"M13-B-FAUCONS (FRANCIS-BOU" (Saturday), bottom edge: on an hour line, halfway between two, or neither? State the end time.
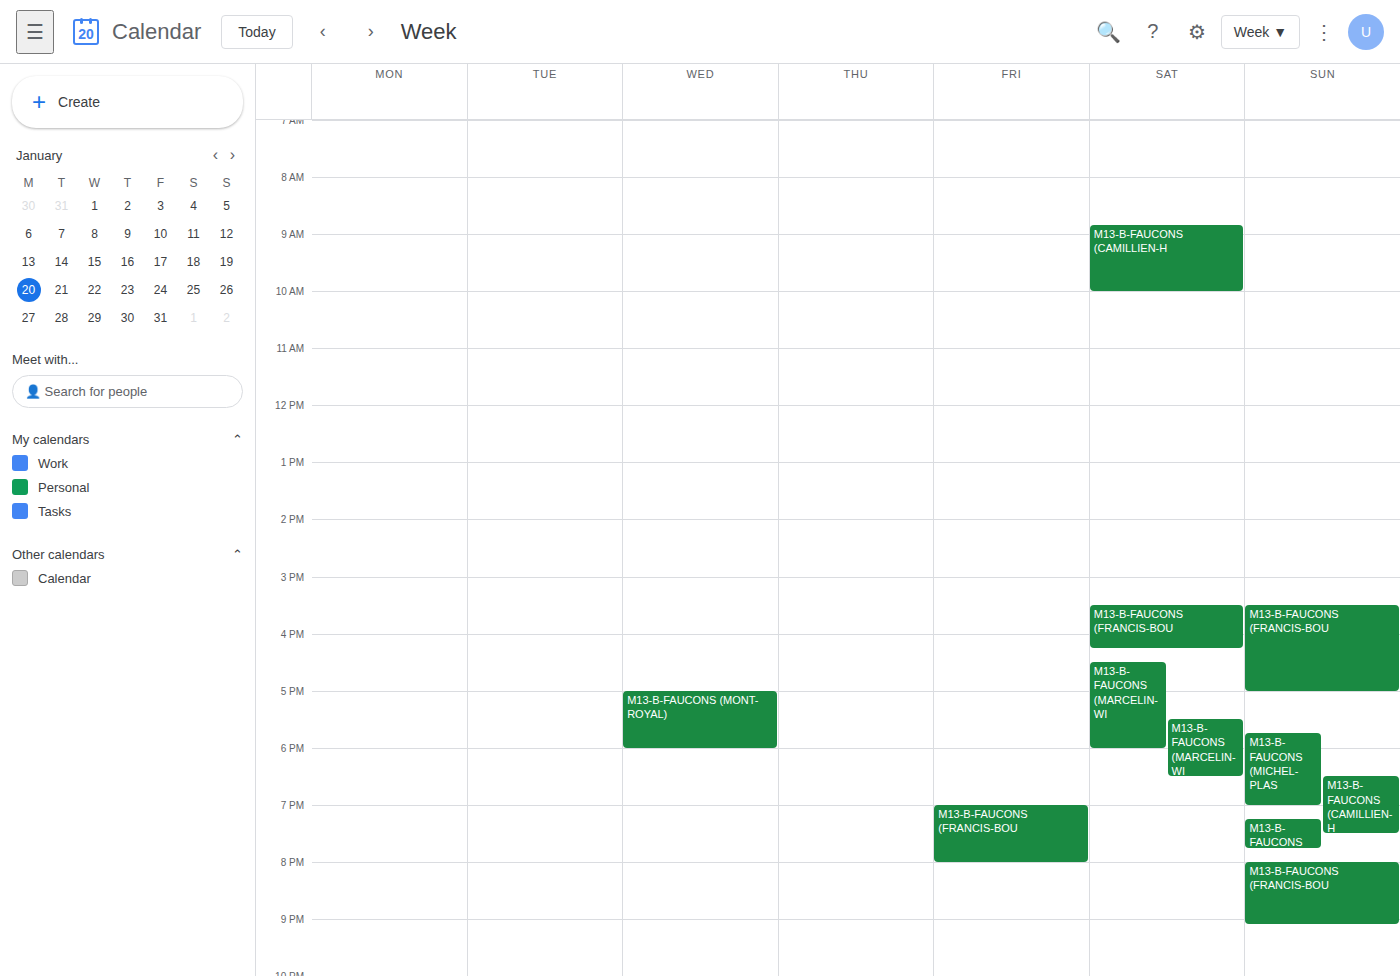
4:15 PM -- neither: a quarter of the way from the 4 PM line to the 5 PM line.